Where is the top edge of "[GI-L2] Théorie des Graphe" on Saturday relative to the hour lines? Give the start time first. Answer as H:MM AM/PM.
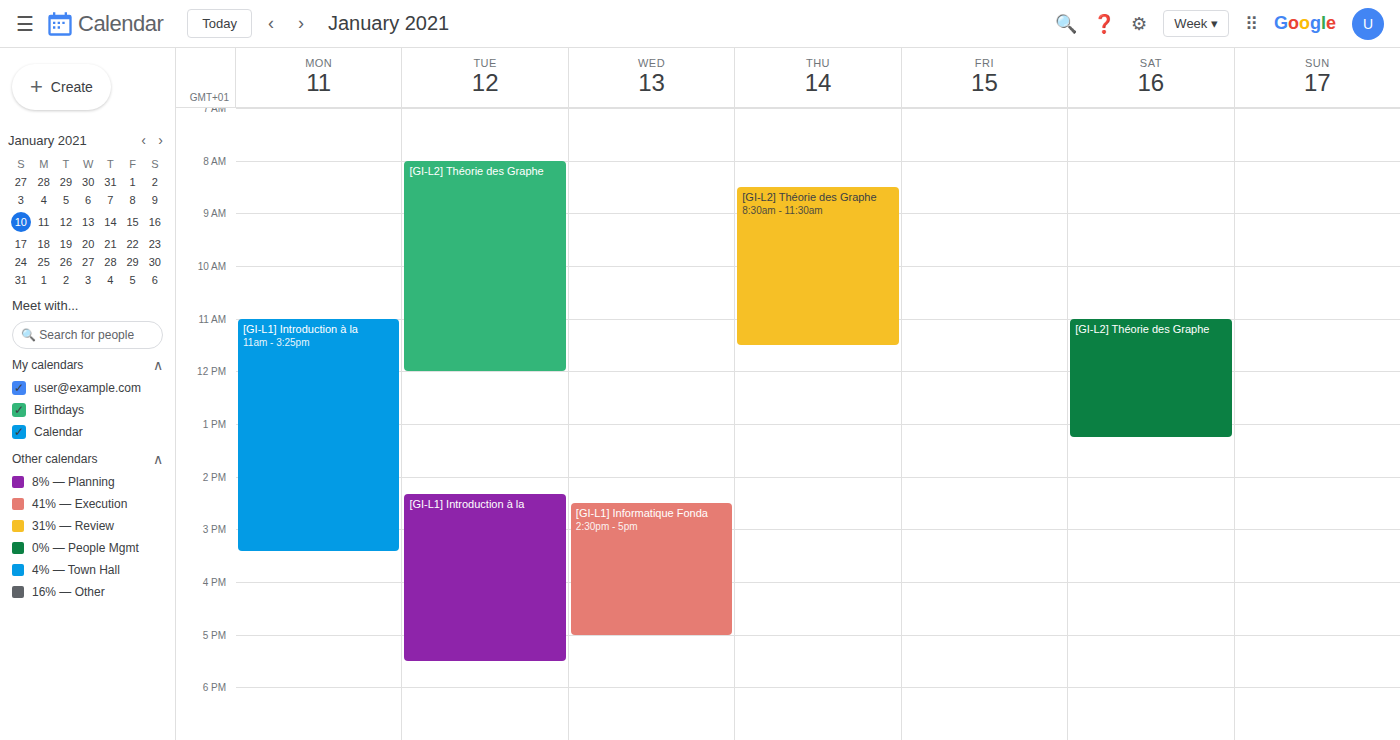
11:00 AM -- exactly on the 11 AM line.